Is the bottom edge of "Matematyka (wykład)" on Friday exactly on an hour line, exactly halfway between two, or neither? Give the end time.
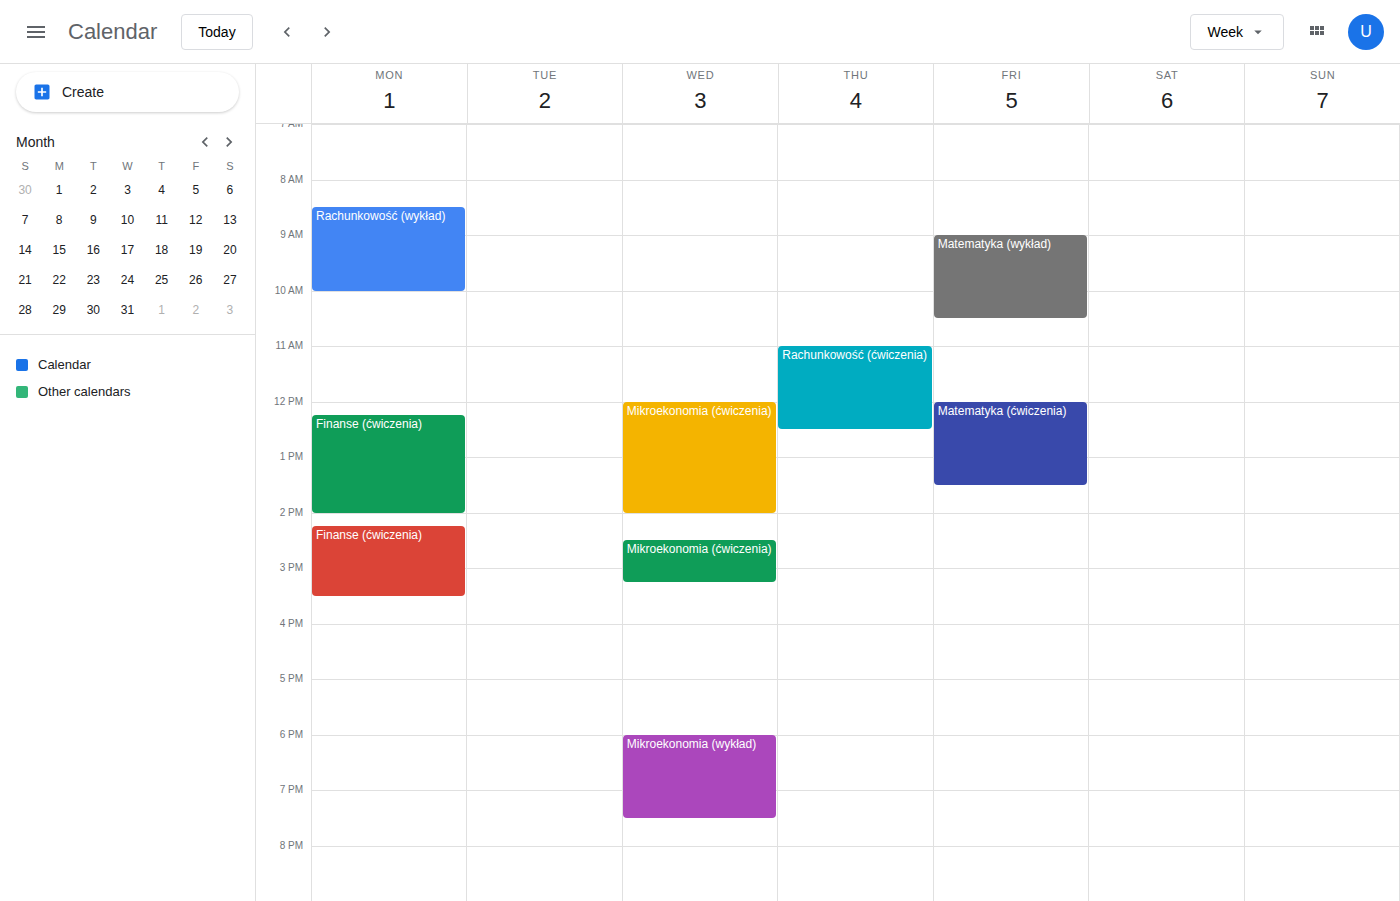
10:30 -- halfway between the 10:00 and 11:00 lines.